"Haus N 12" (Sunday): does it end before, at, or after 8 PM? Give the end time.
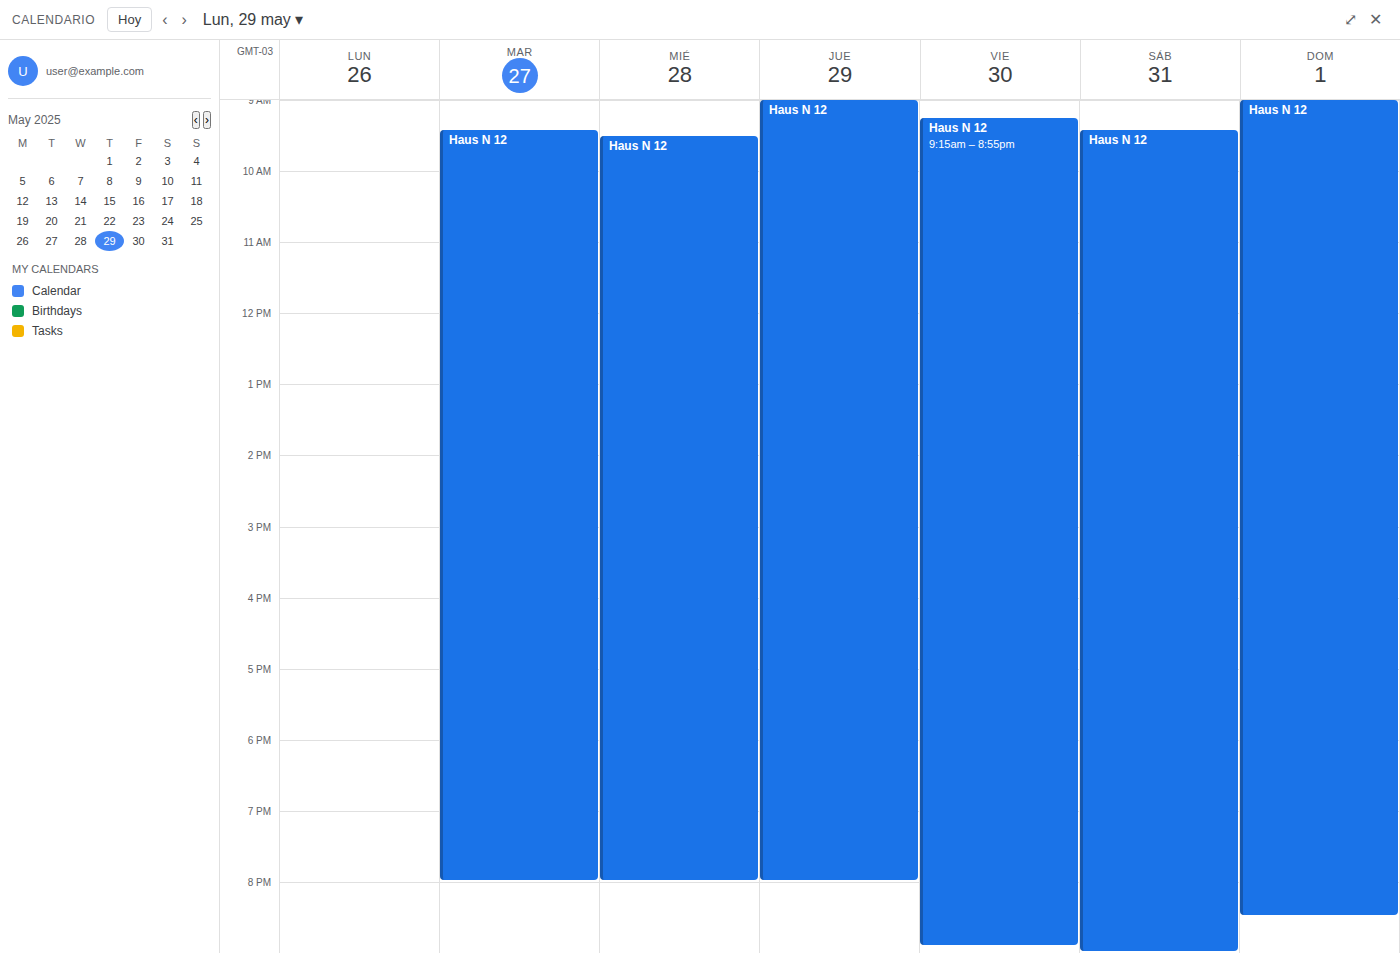
8:30 PM -- after 8 PM, 30 minutes below the 8 PM line.